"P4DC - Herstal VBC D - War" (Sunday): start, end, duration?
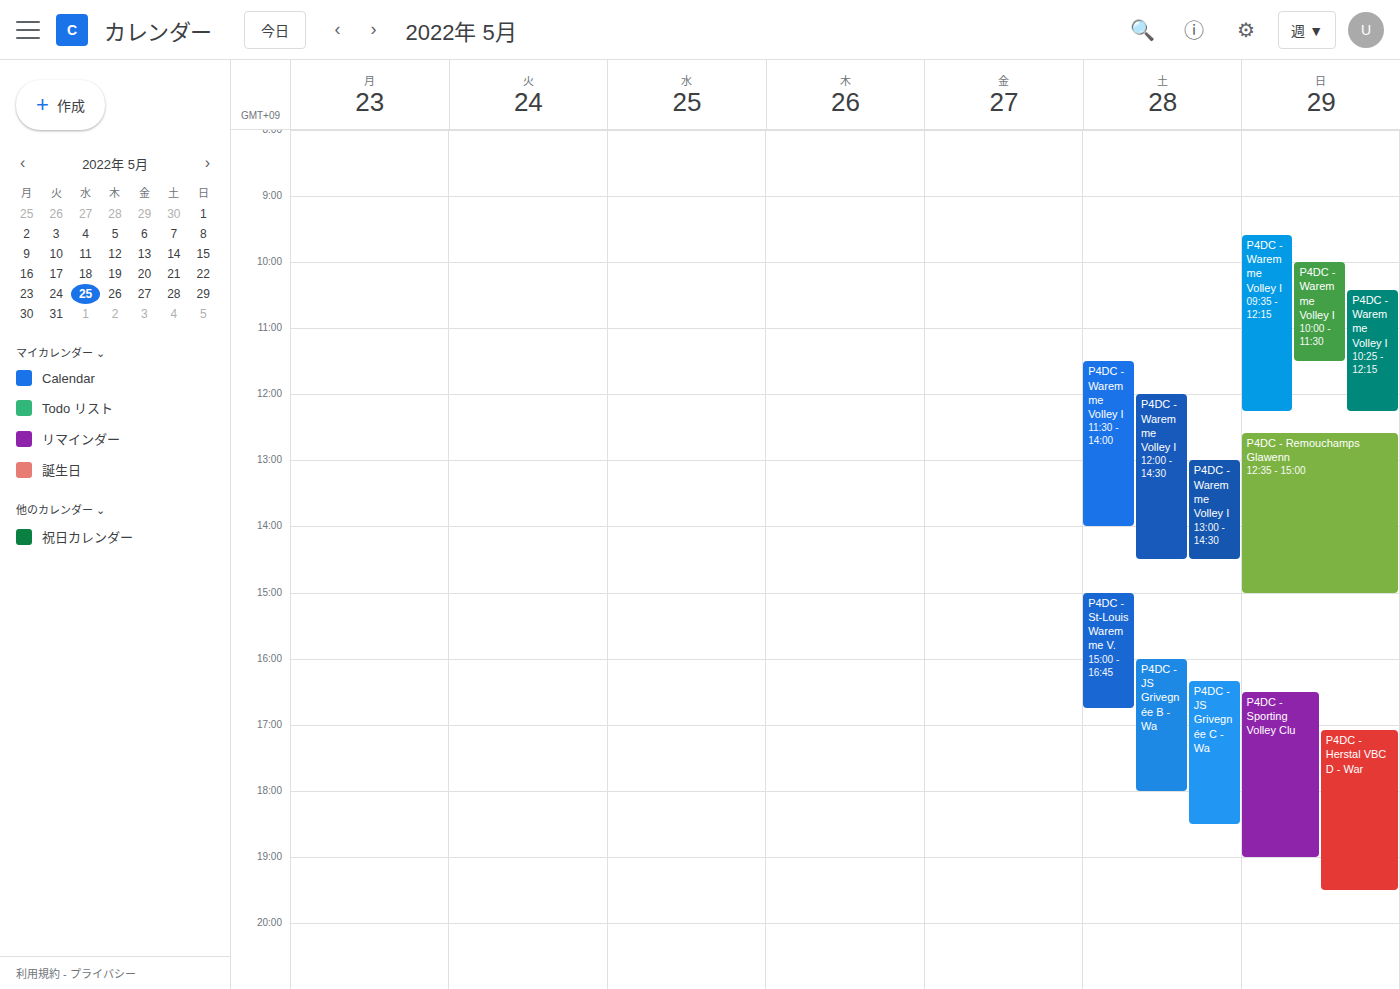
17:05 to 19:30, 2 hours 25 minutes